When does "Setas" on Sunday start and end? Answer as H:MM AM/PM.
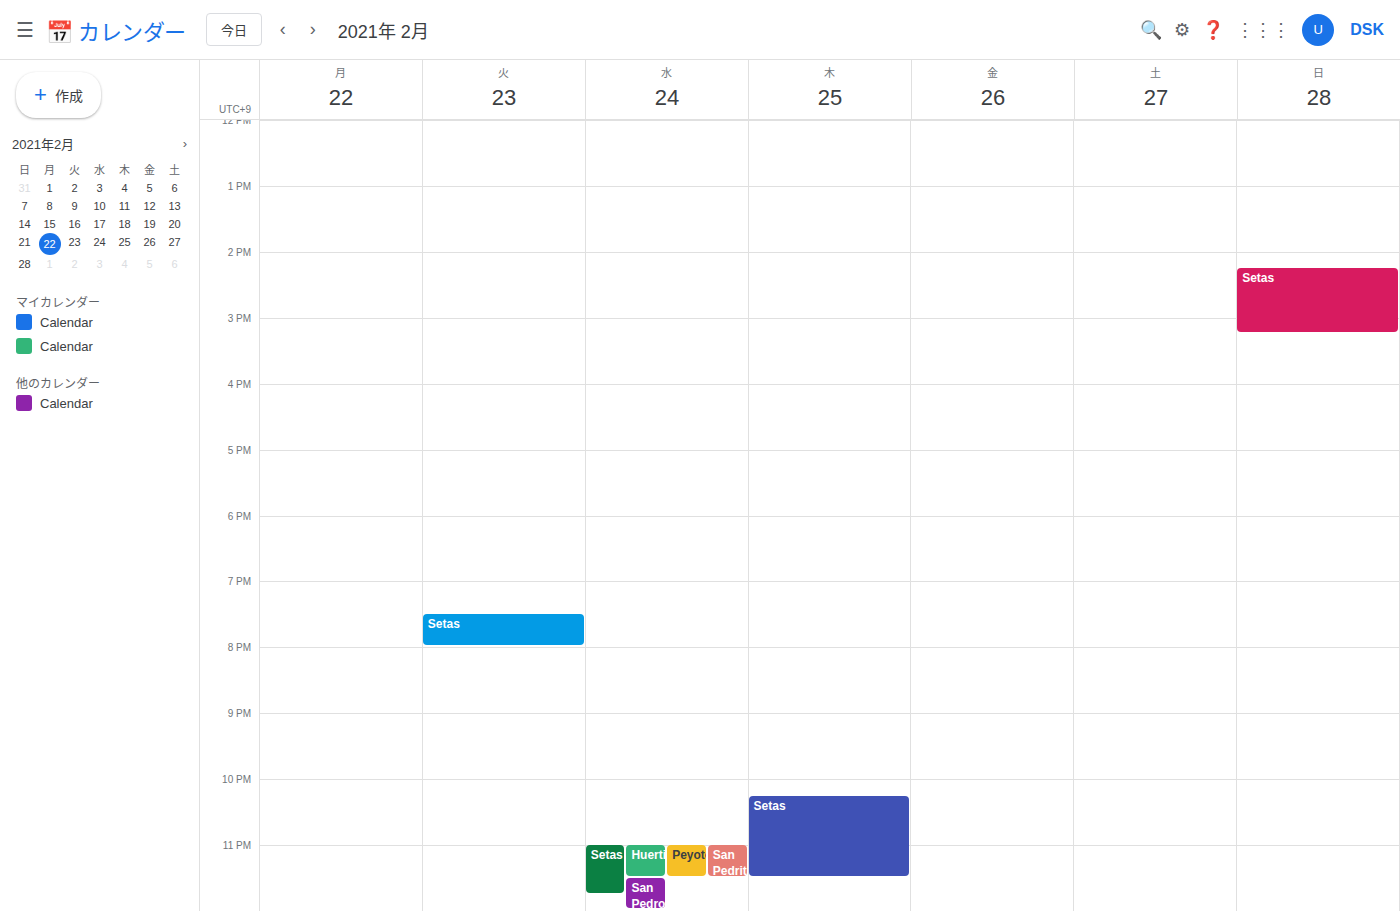
2:15 PM to 3:15 PM